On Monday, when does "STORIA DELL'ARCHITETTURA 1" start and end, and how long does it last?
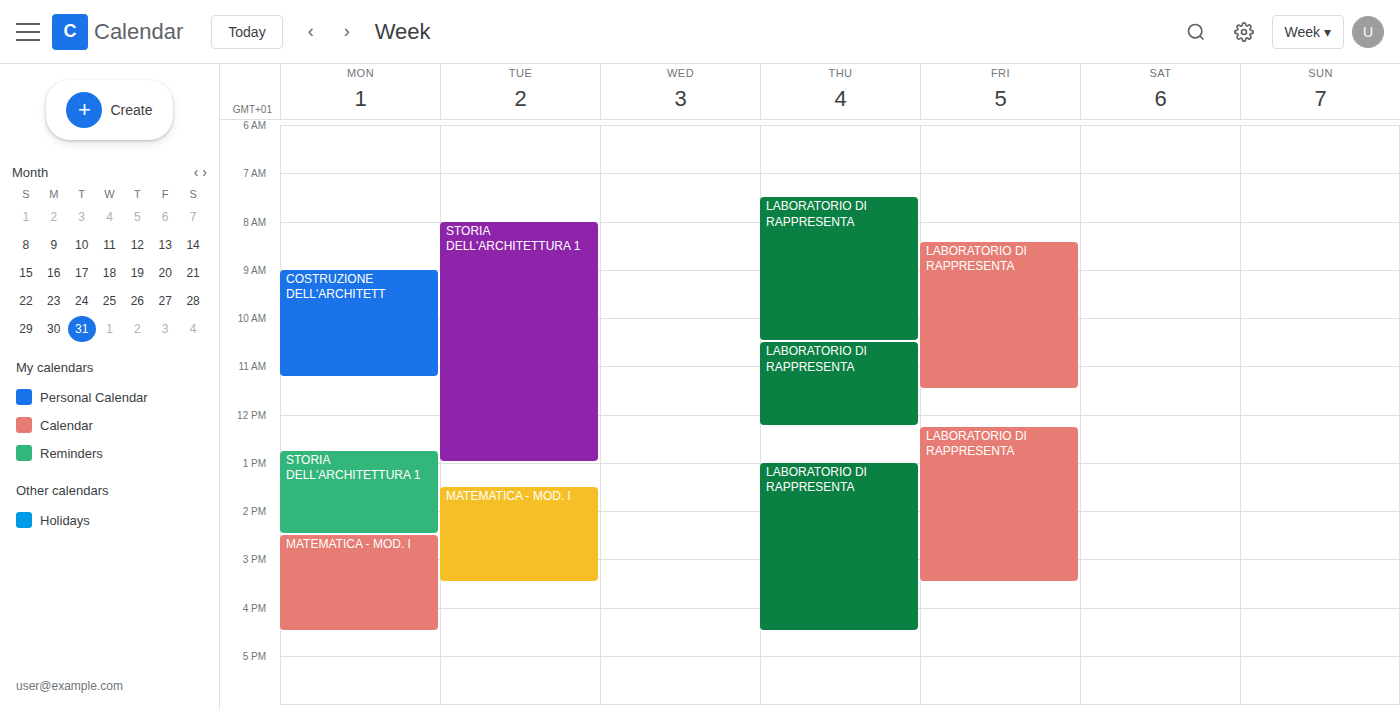
12:45 PM to 2:30 PM, 1 hour 45 minutes